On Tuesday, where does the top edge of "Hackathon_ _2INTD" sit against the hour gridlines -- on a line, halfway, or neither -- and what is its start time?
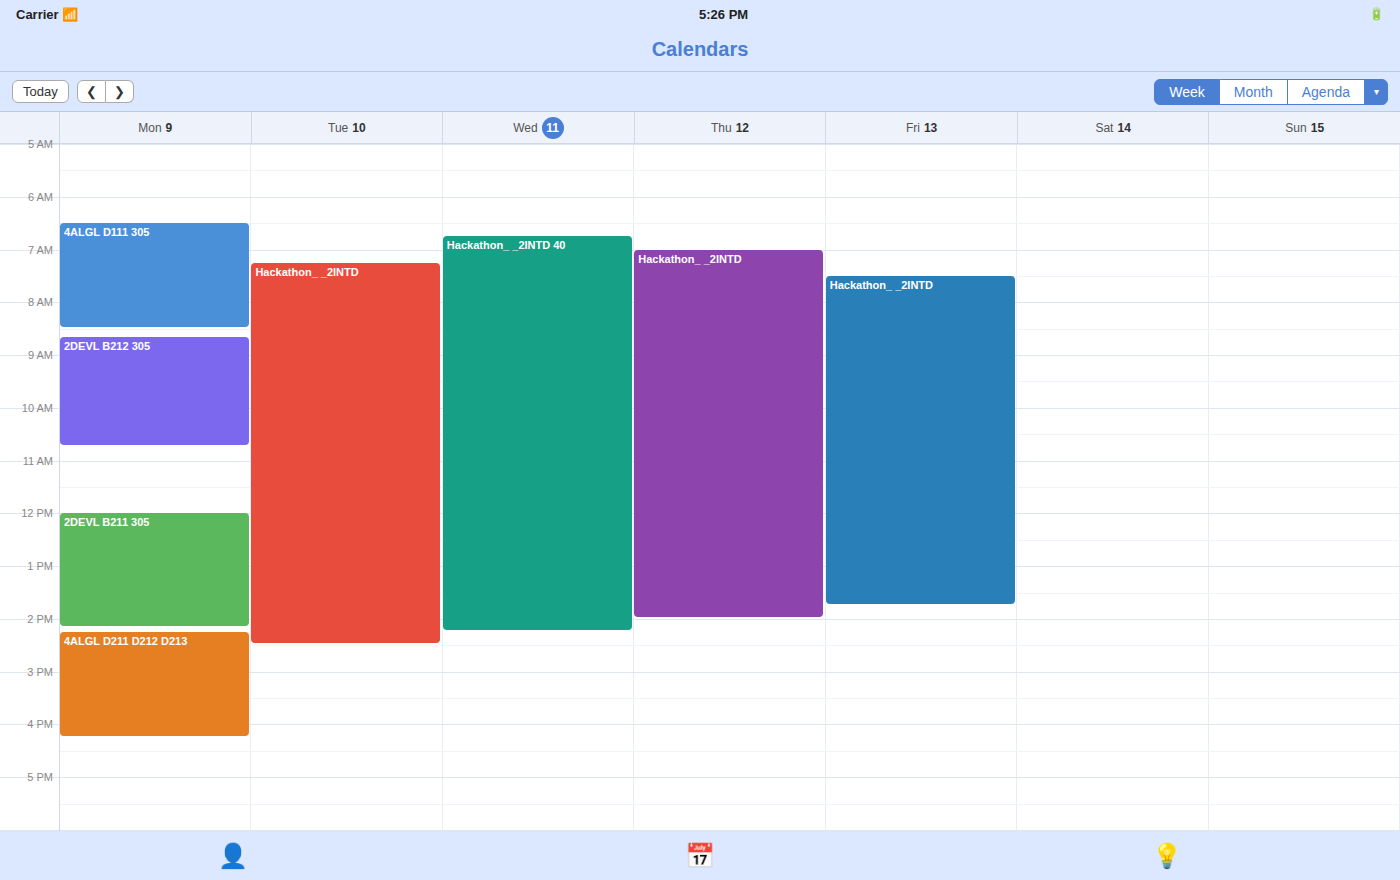
7:15 AM -- neither: a quarter of the way from the 7 AM line to the 8 AM line.